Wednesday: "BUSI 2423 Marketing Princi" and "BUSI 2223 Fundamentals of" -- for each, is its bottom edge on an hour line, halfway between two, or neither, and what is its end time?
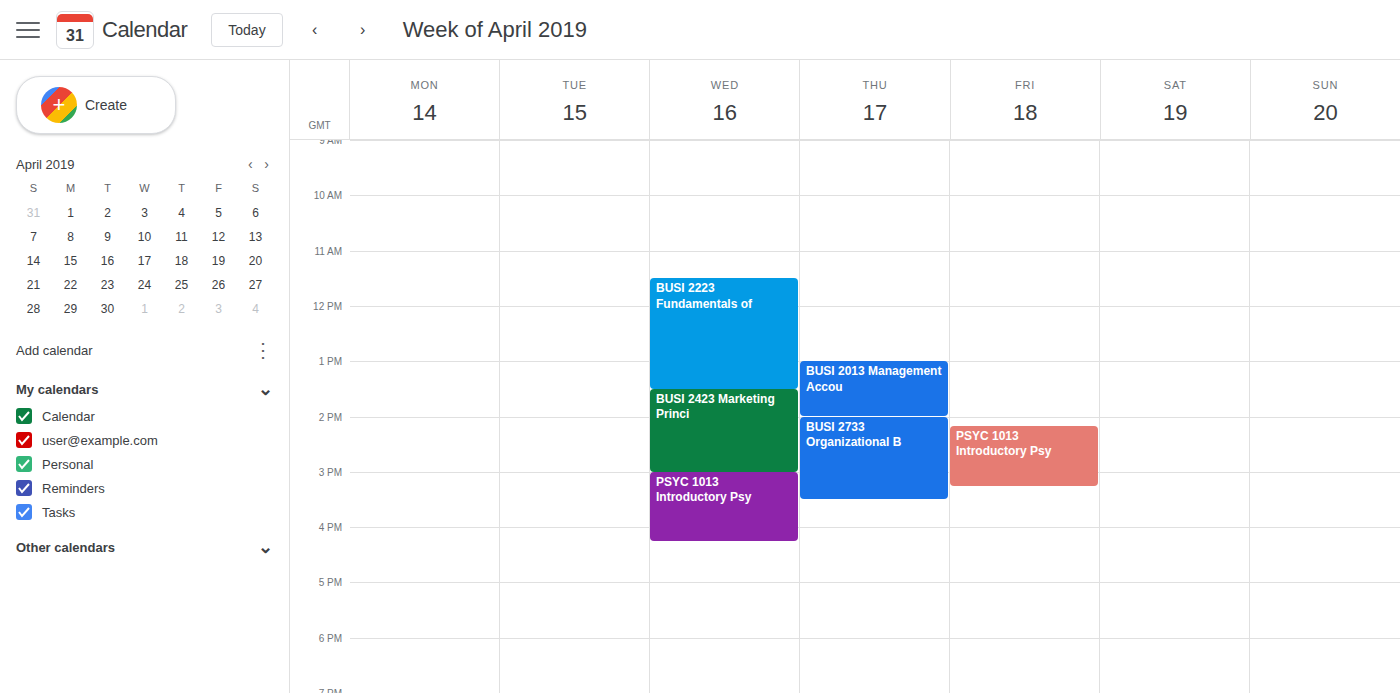
"BUSI 2423 Marketing Princi": 3:00 PM, exactly on the 3 PM line. "BUSI 2223 Fundamentals of": 1:30 PM, halfway between the 1 PM and 2 PM lines.